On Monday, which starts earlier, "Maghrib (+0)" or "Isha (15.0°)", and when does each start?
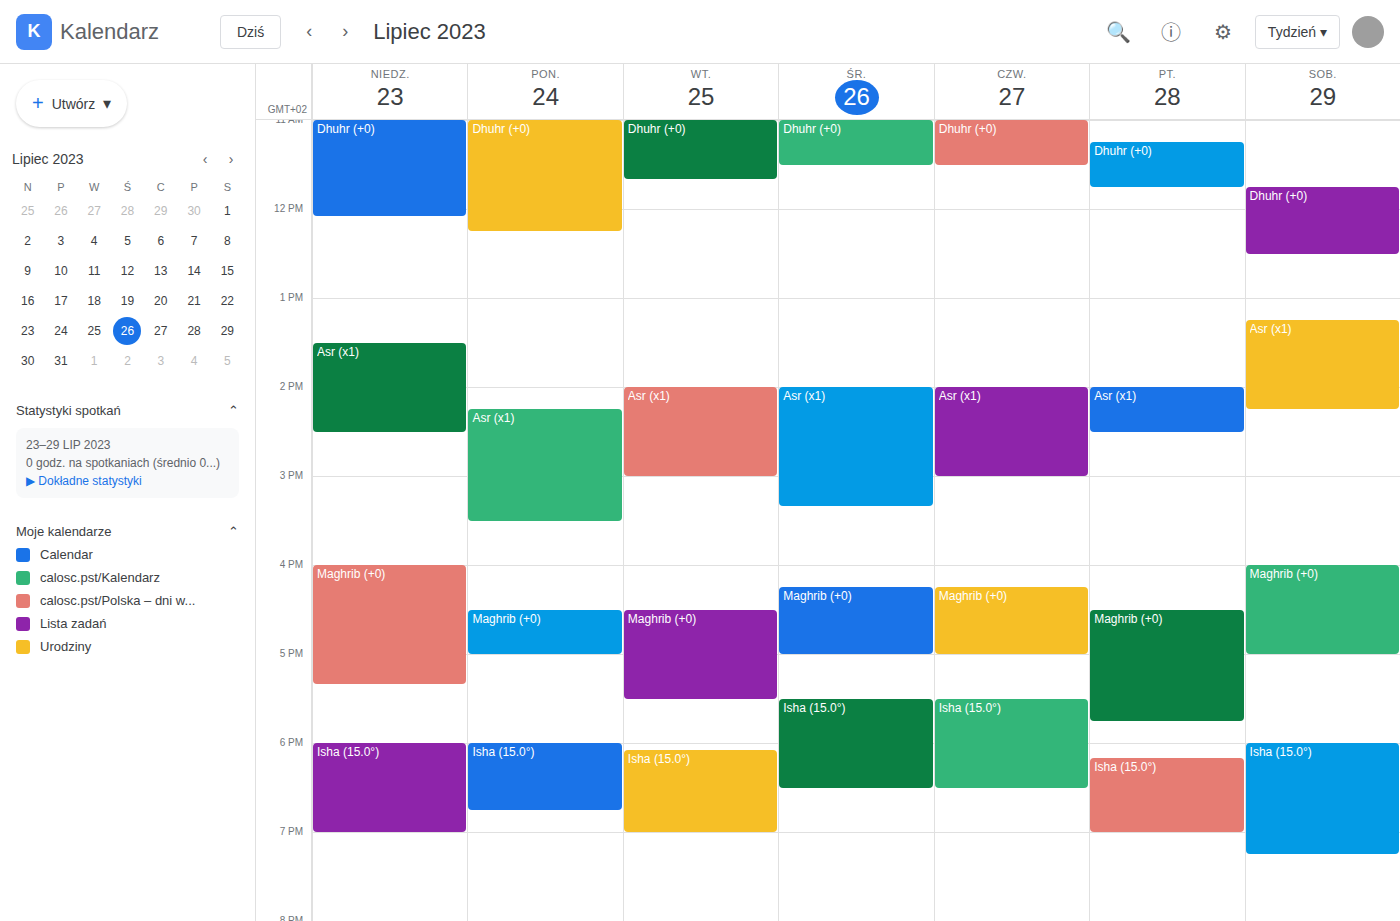
"Maghrib (+0)" 4:30 PM; "Isha (15.0°)" 6:00 PM.